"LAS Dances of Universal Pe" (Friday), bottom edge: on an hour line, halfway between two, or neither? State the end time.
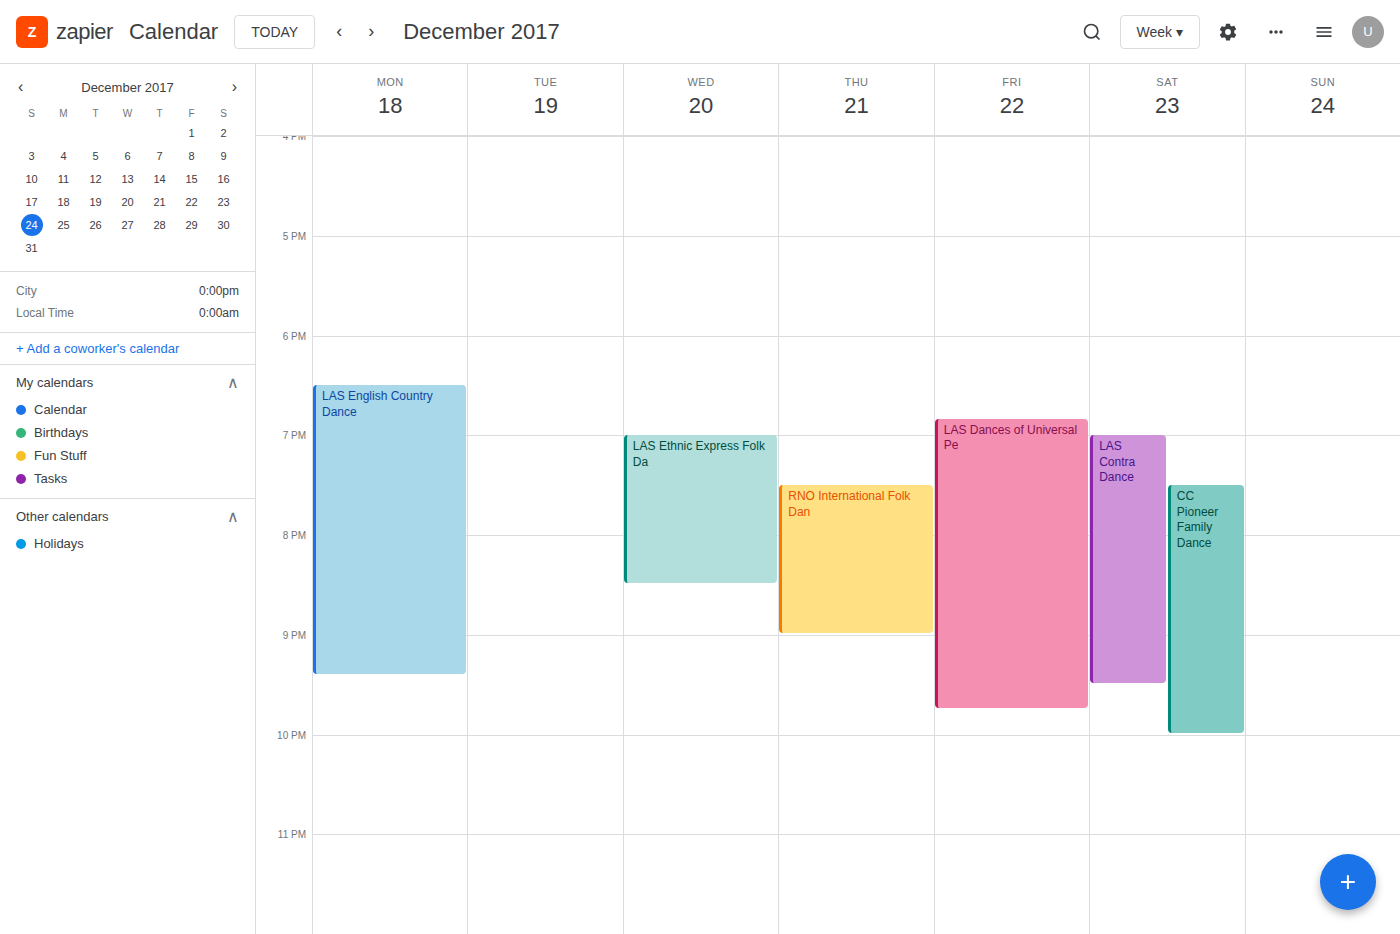
9:45 PM -- neither: three quarters of the way from the 9 PM line to the 10 PM line.